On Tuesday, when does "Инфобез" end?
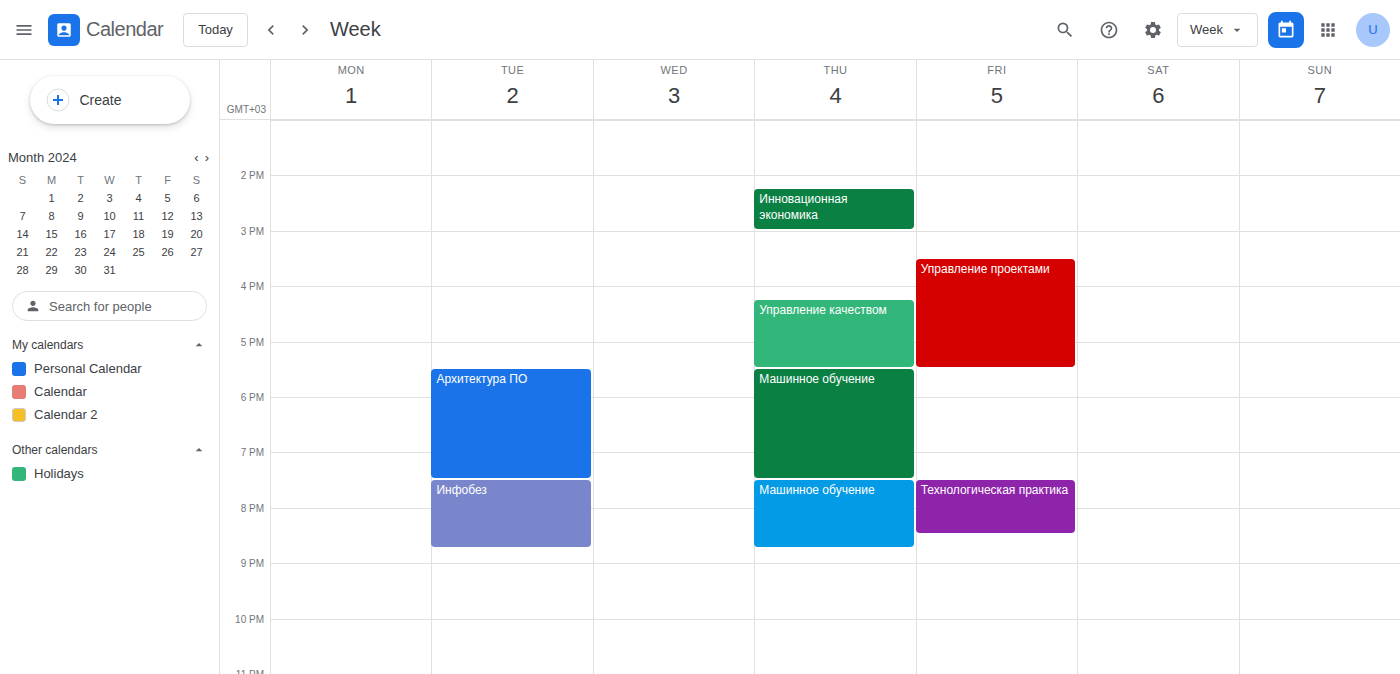
8:45 PM